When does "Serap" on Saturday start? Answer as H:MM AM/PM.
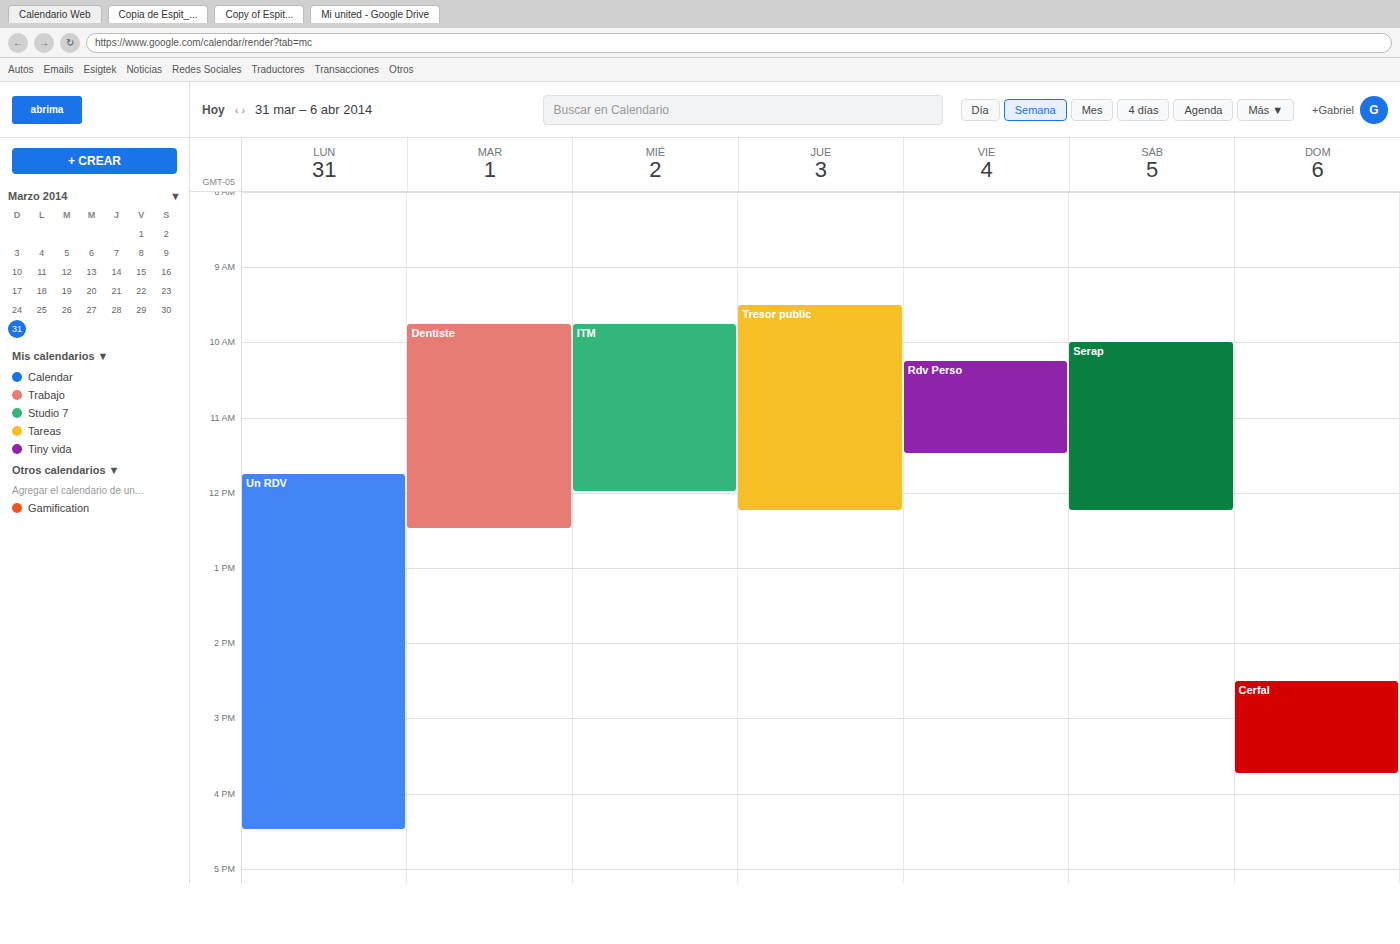
10:00 AM